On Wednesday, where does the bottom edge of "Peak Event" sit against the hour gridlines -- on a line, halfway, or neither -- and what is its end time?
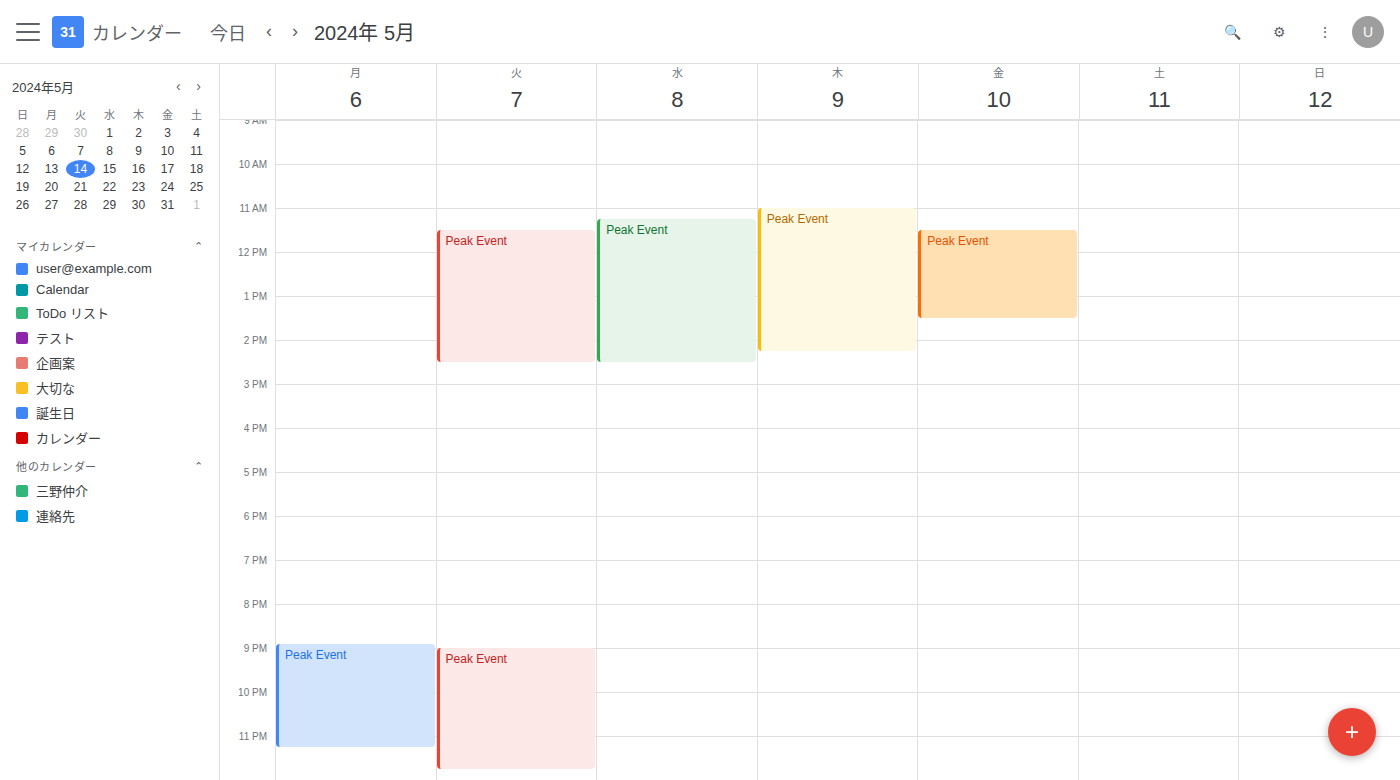
2:30 PM -- halfway between the 2 PM and 3 PM lines.